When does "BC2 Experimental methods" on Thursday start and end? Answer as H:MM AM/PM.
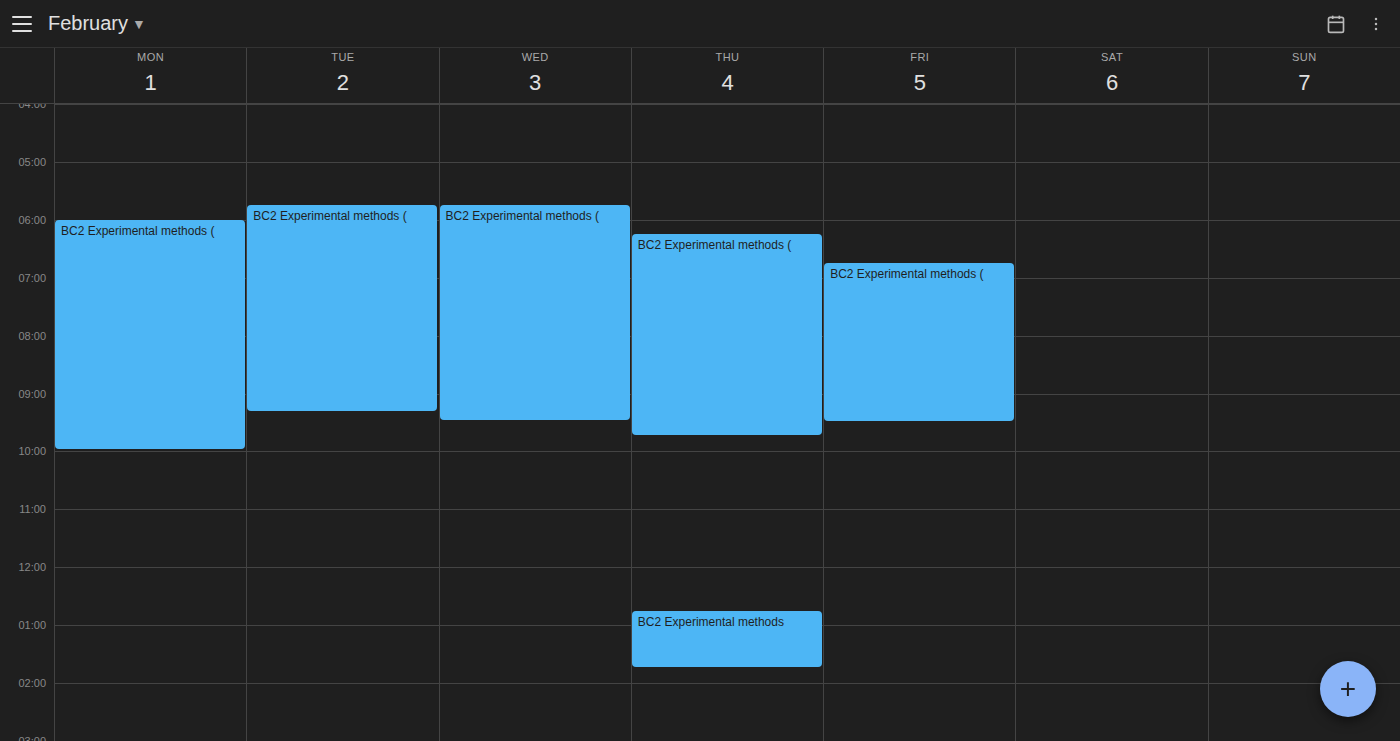
12:45 PM to 1:45 PM